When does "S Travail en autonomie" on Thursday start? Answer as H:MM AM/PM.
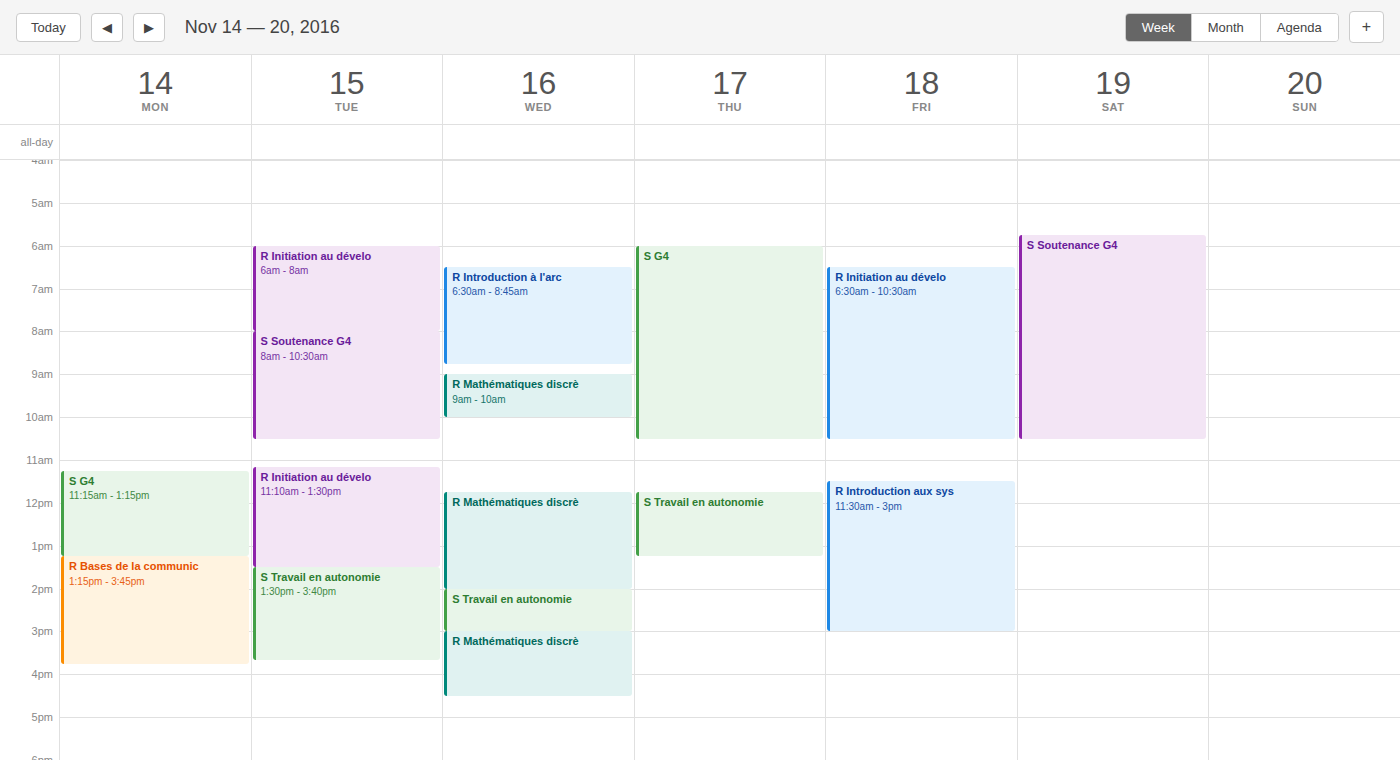
11:45 AM